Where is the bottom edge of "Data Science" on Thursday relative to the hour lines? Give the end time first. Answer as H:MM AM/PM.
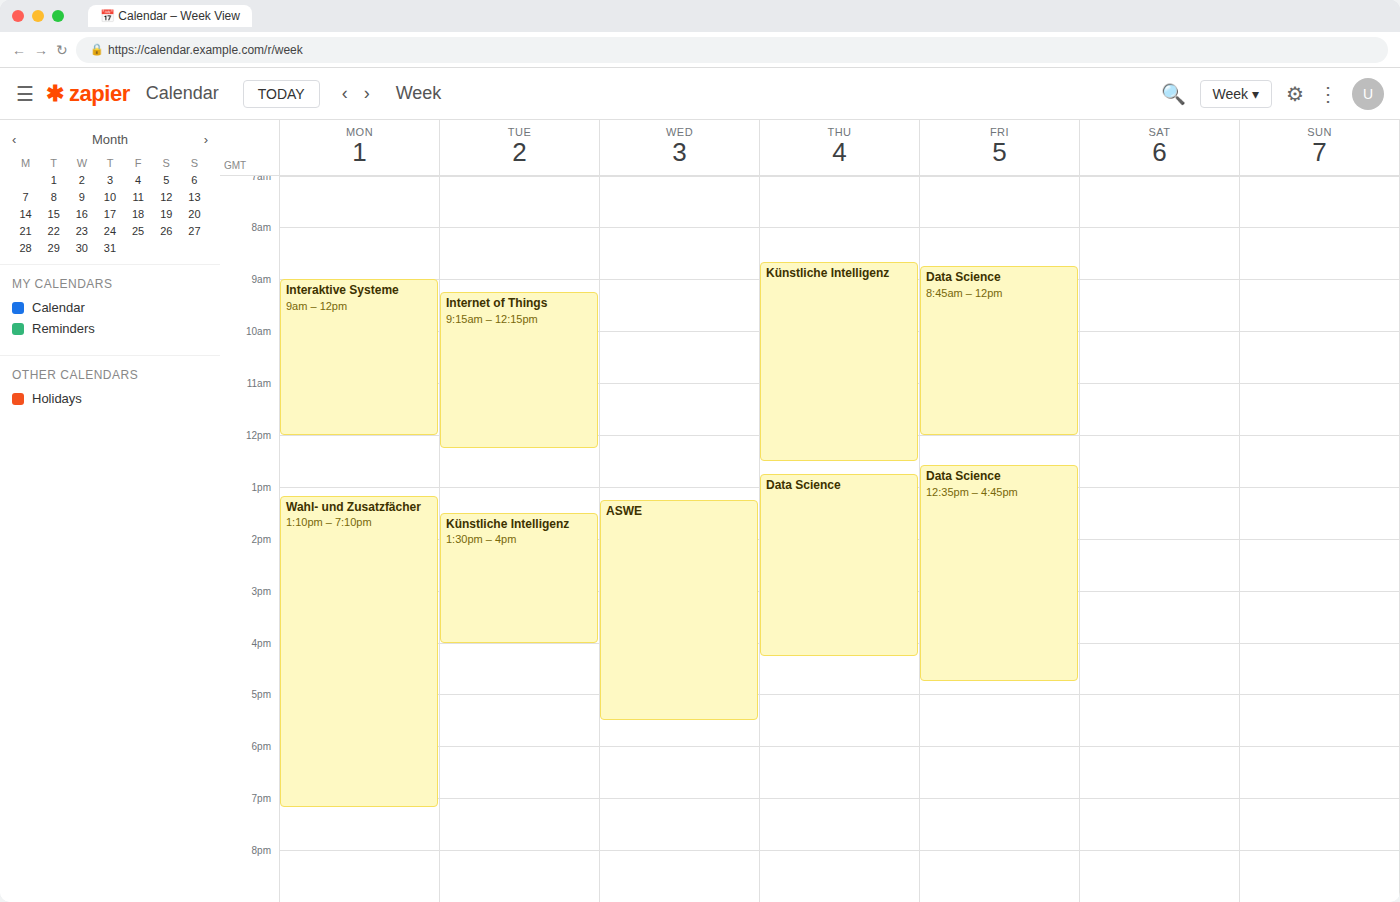
4:15 PM -- neither: a quarter of the way from the 4 PM line to the 5 PM line.